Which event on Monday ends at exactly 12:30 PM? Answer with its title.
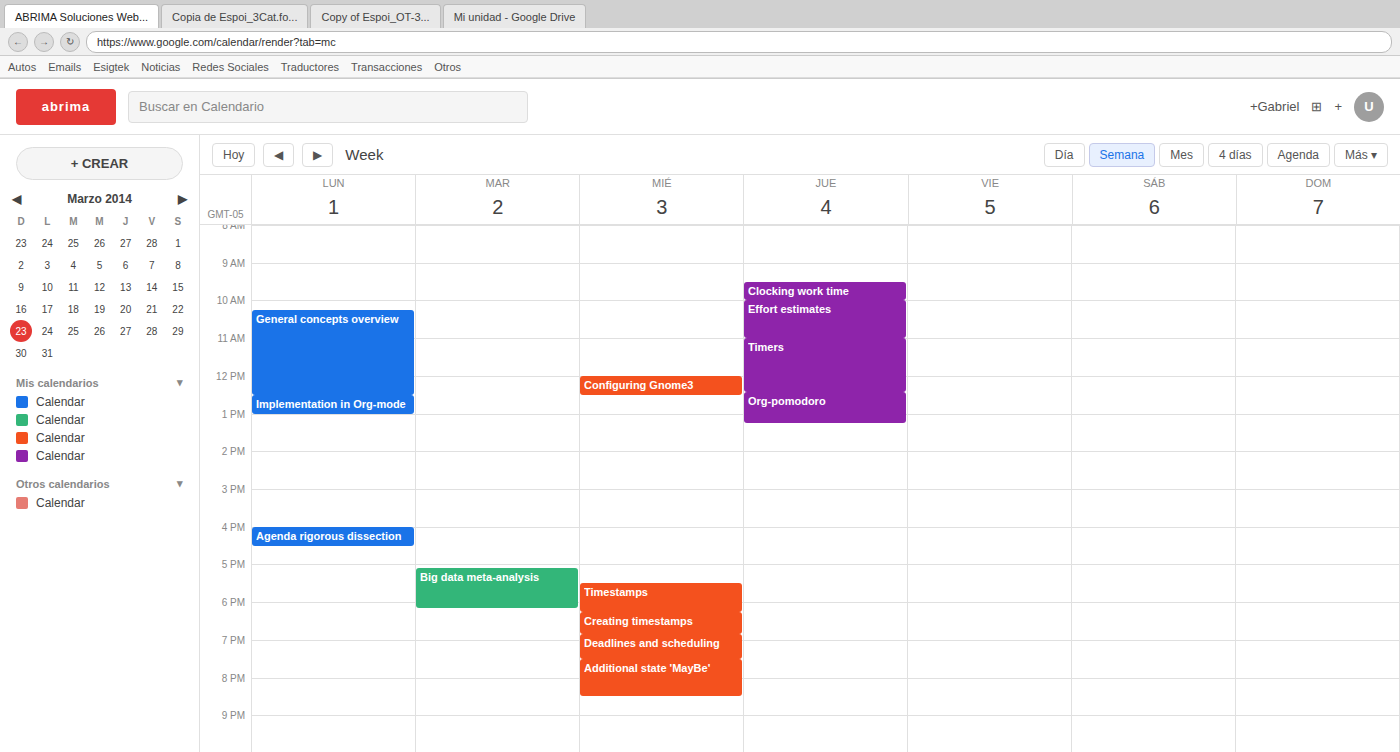
"General concepts overview"